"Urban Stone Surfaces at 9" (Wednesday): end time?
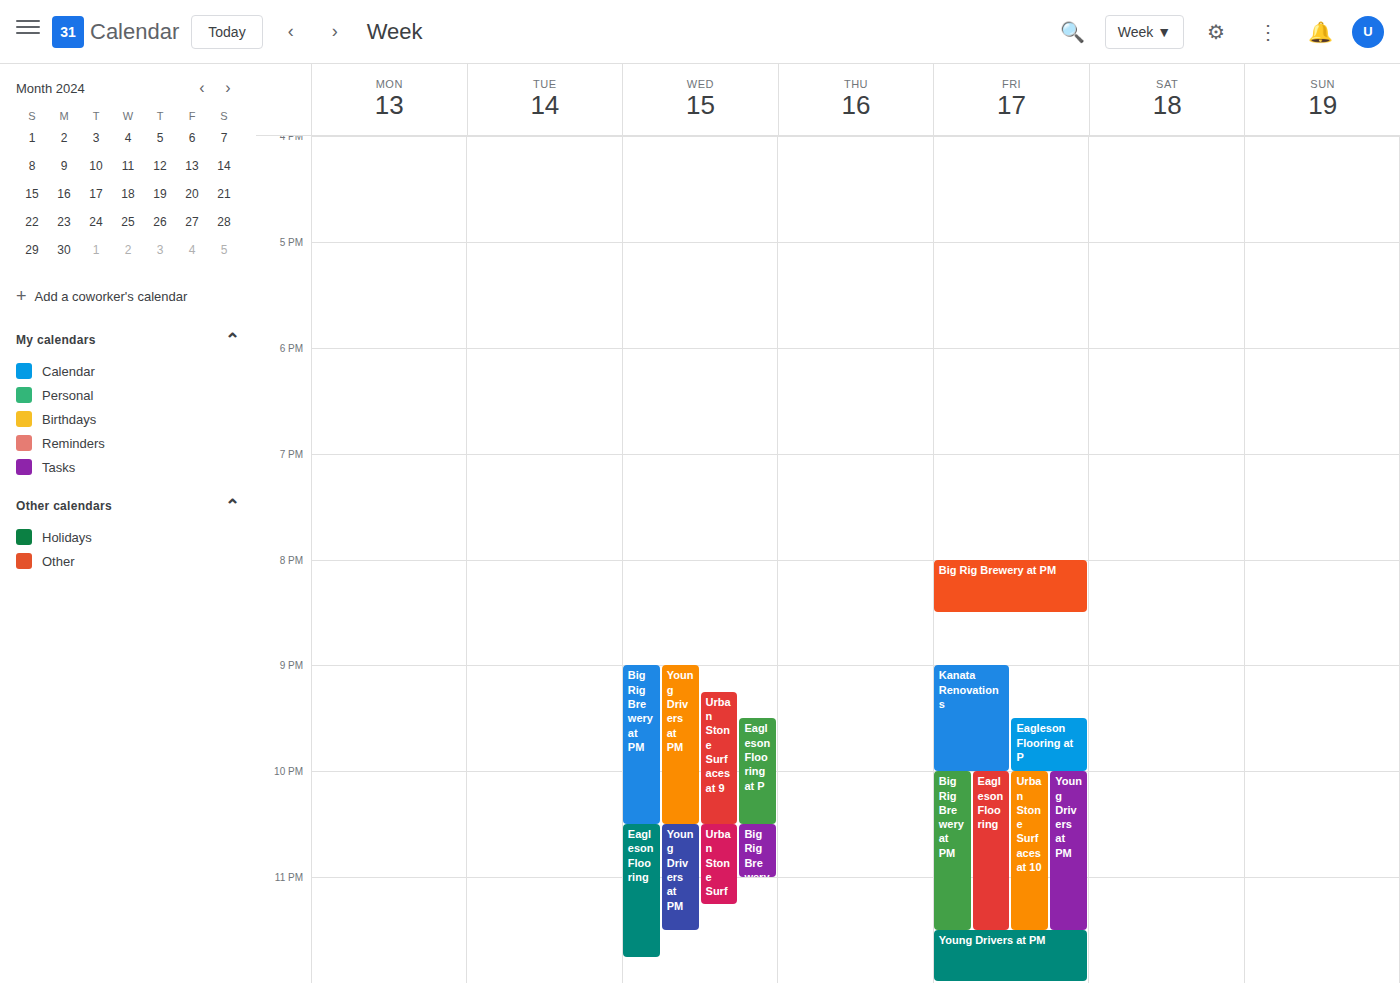
10:30 PM